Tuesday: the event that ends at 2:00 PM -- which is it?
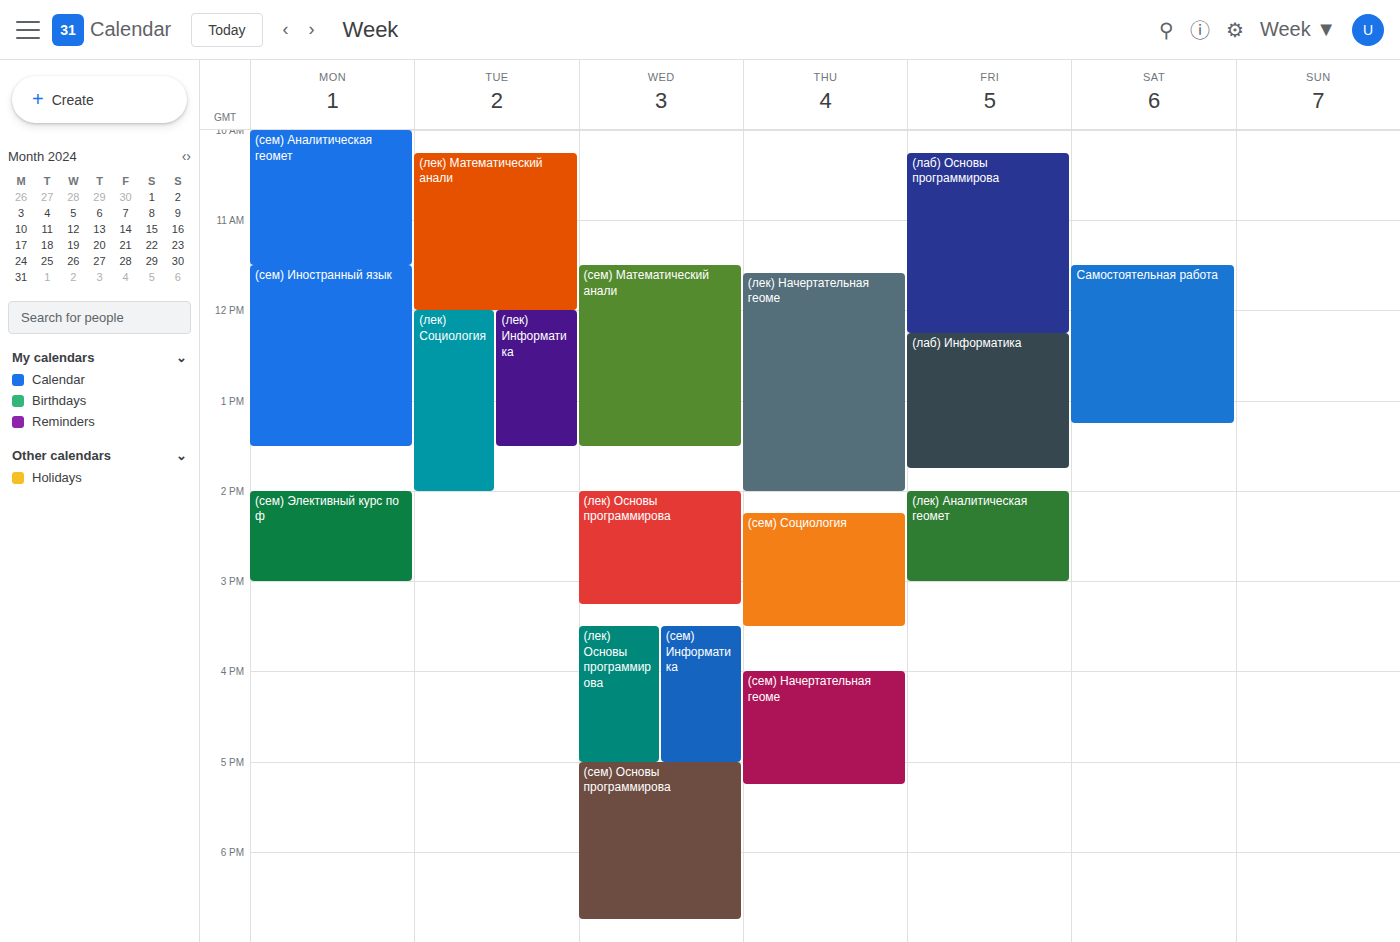
"(лек) Социология"